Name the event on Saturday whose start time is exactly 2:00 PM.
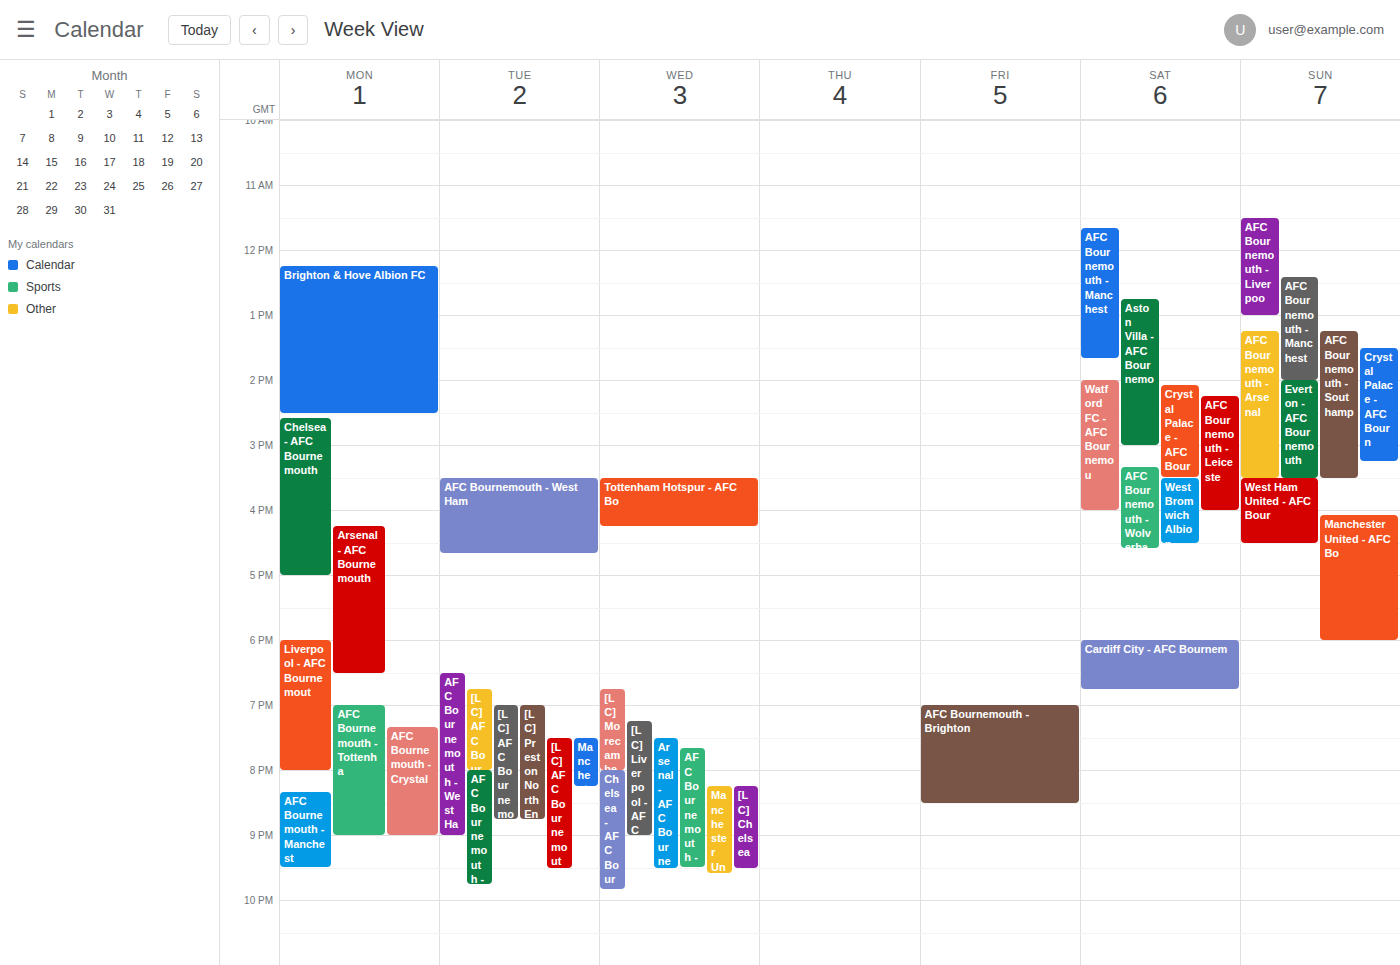
"Watford FC - AFC Bournemou"